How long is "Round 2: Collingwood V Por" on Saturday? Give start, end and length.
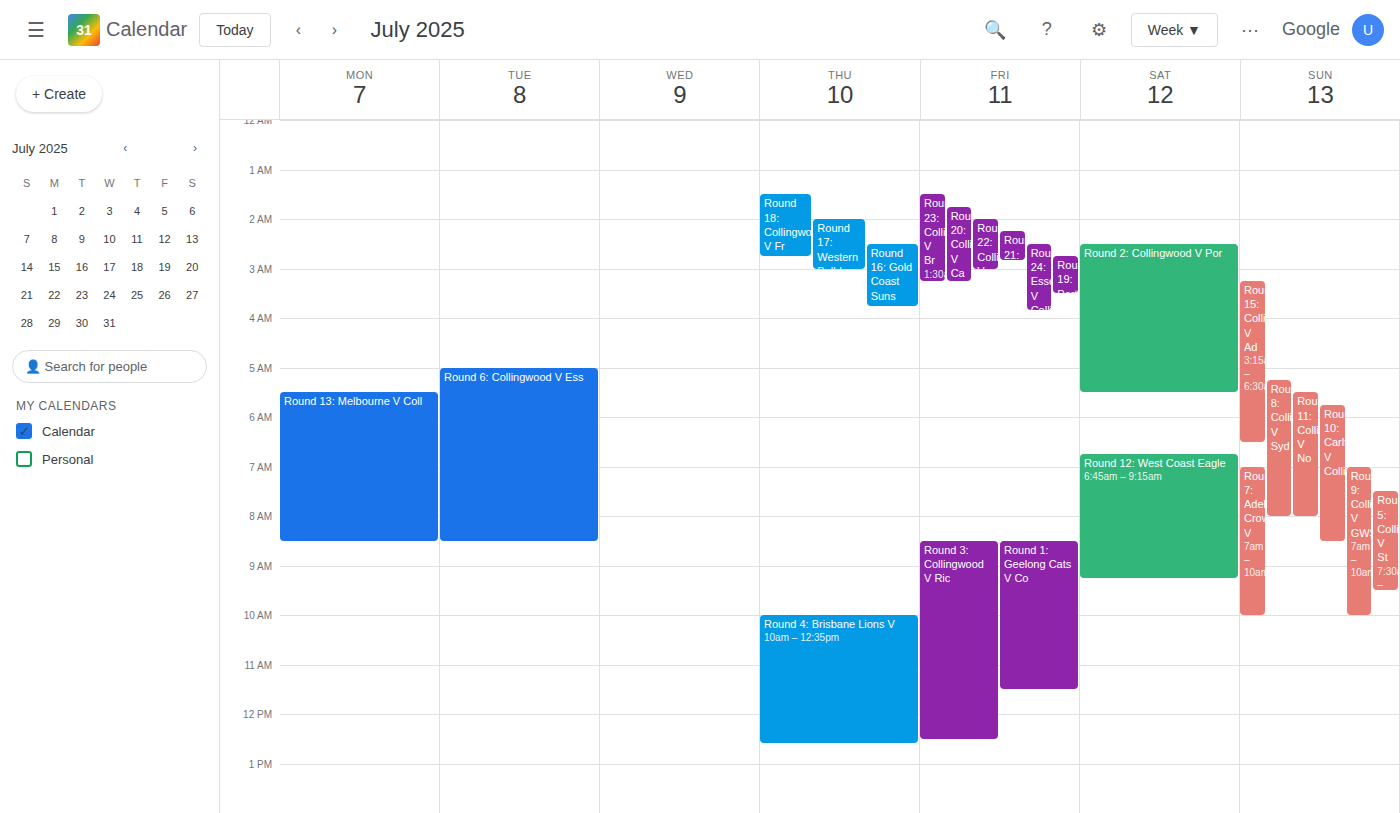
2:30 AM to 5:30 AM, 3 hours